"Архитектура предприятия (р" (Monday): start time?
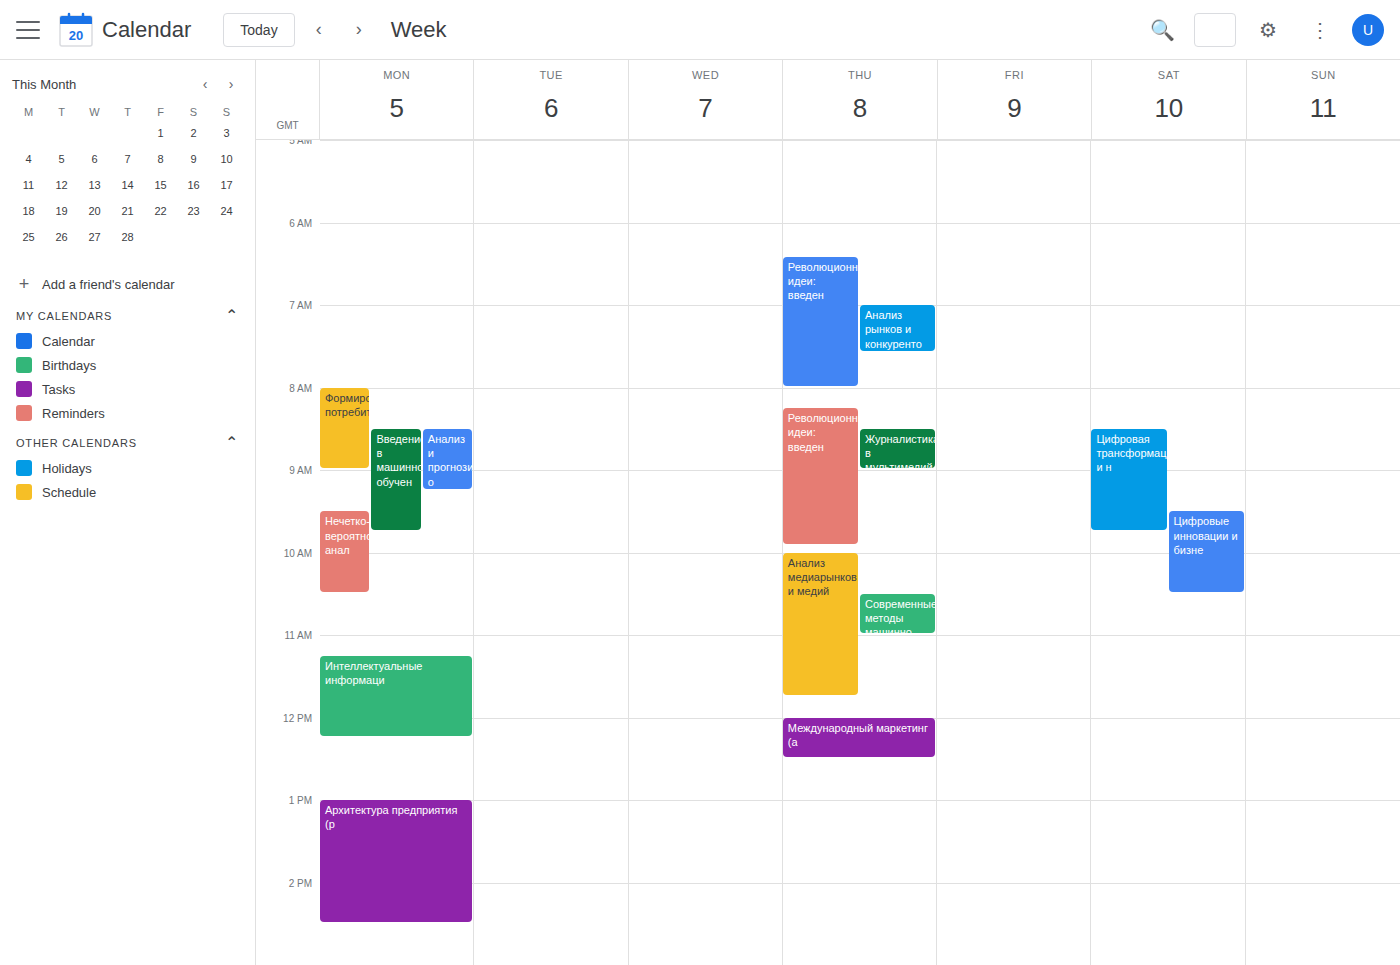
13:00